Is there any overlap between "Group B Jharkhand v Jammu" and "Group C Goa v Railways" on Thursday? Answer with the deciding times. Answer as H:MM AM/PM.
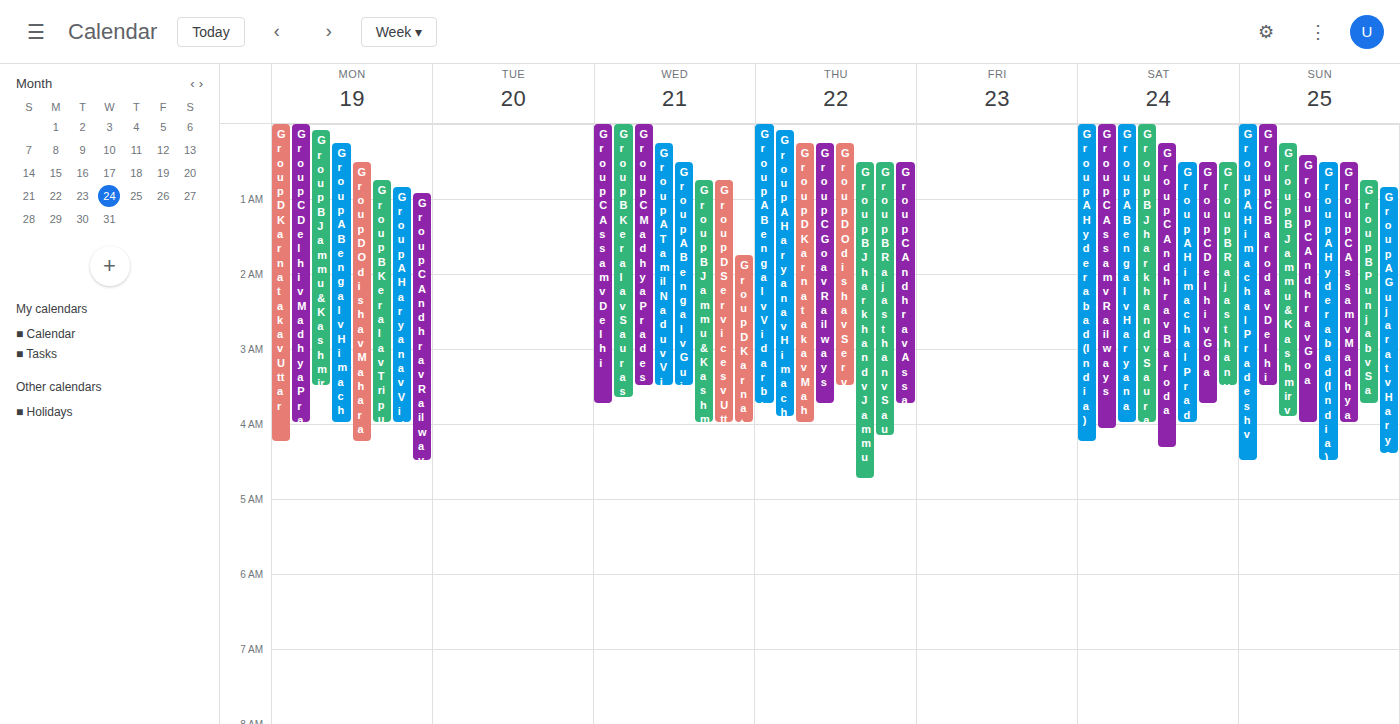
"Group B Jharkhand v Jammu" starts at 12:30 AM, before "Group C Goa v Railways" ends at 3:45 AM -- they overlap.